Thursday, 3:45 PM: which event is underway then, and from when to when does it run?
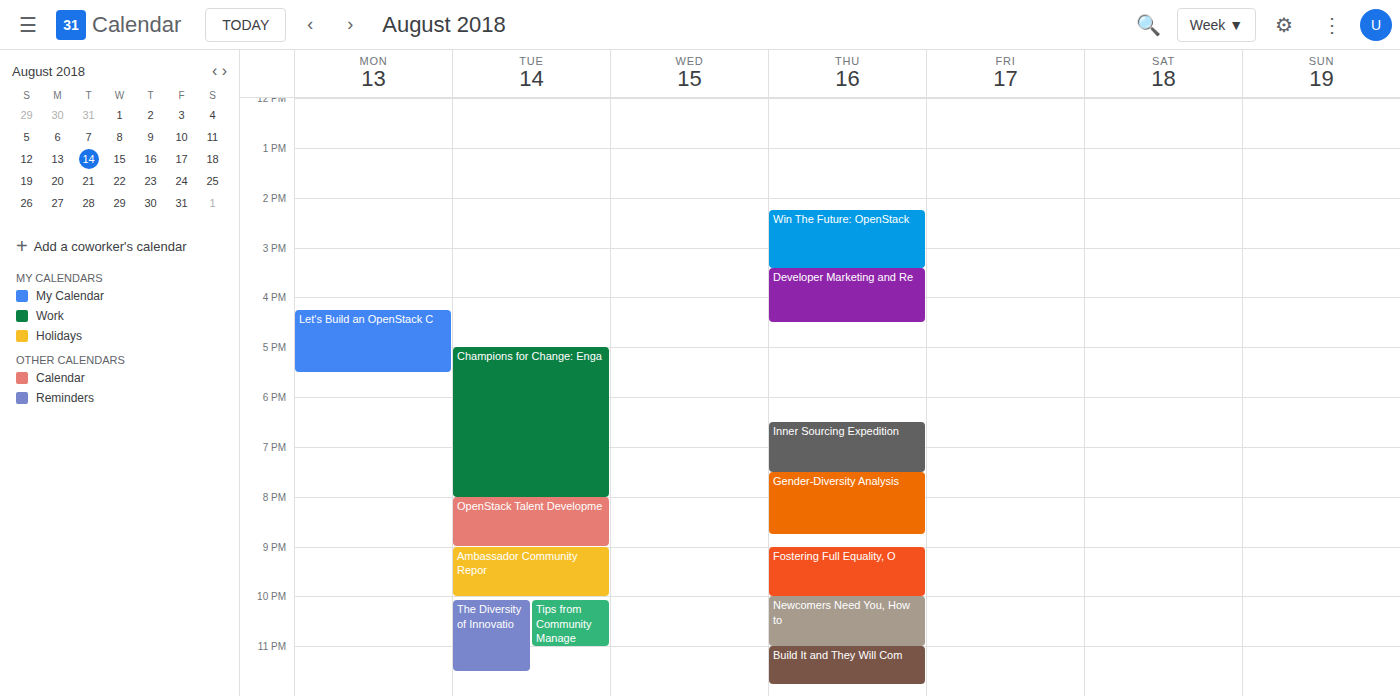
"Developer Marketing and Re", 3:25 PM to 4:30 PM